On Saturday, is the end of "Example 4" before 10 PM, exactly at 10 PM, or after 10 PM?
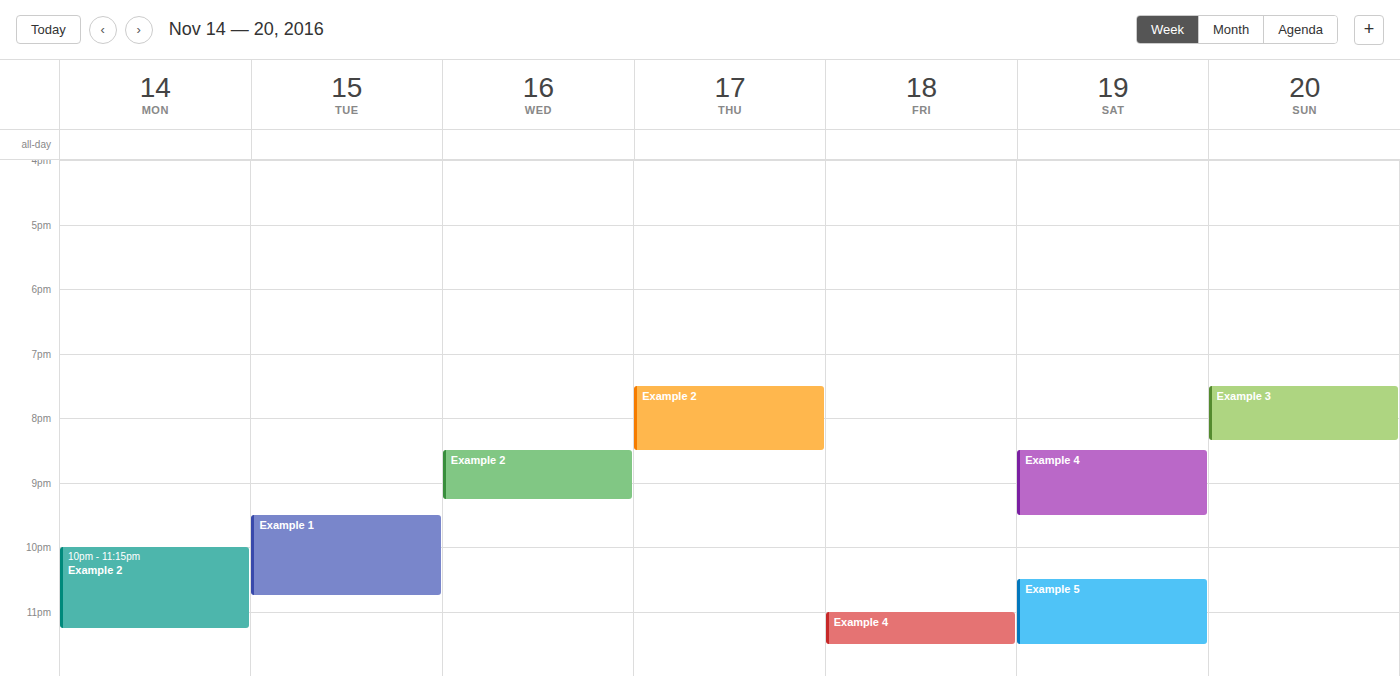
9:30 PM -- before 10 PM, 30 minutes above the 10 PM line.